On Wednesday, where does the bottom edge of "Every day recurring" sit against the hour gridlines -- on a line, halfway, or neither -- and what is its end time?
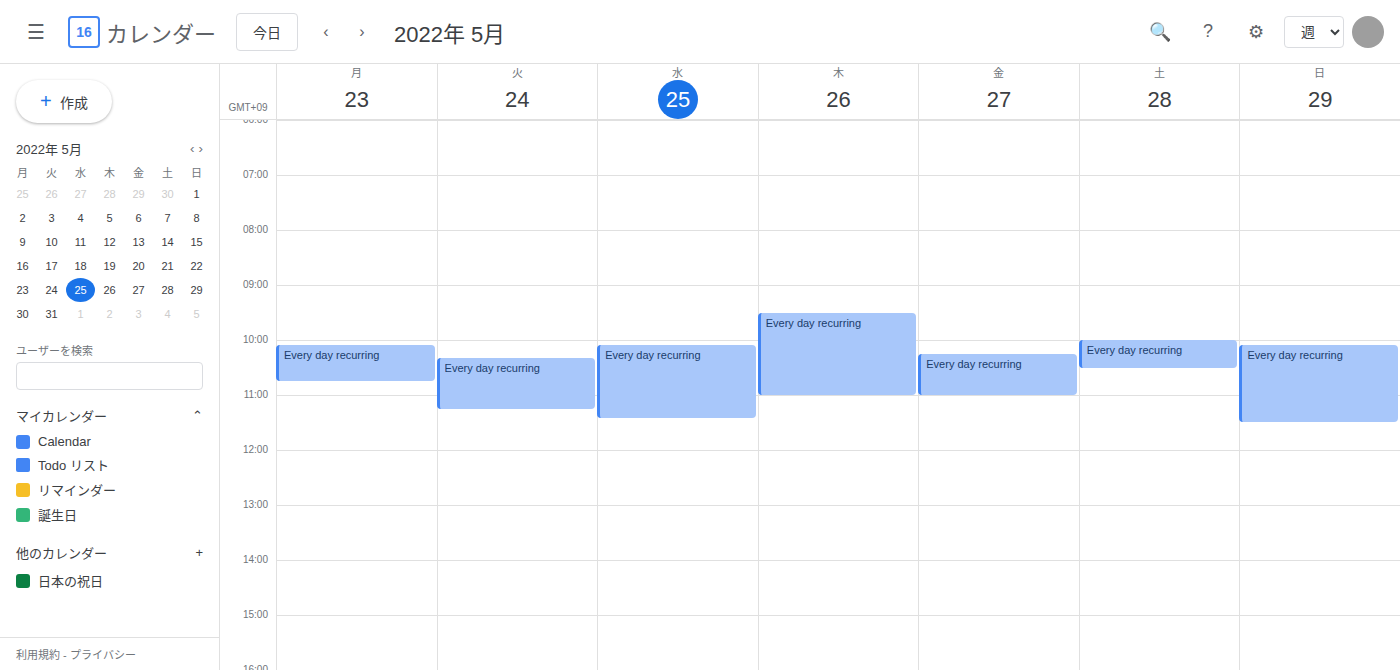
11:25 AM -- neither: 25 minutes below the 11 AM line and 35 minutes above the 12 PM line.